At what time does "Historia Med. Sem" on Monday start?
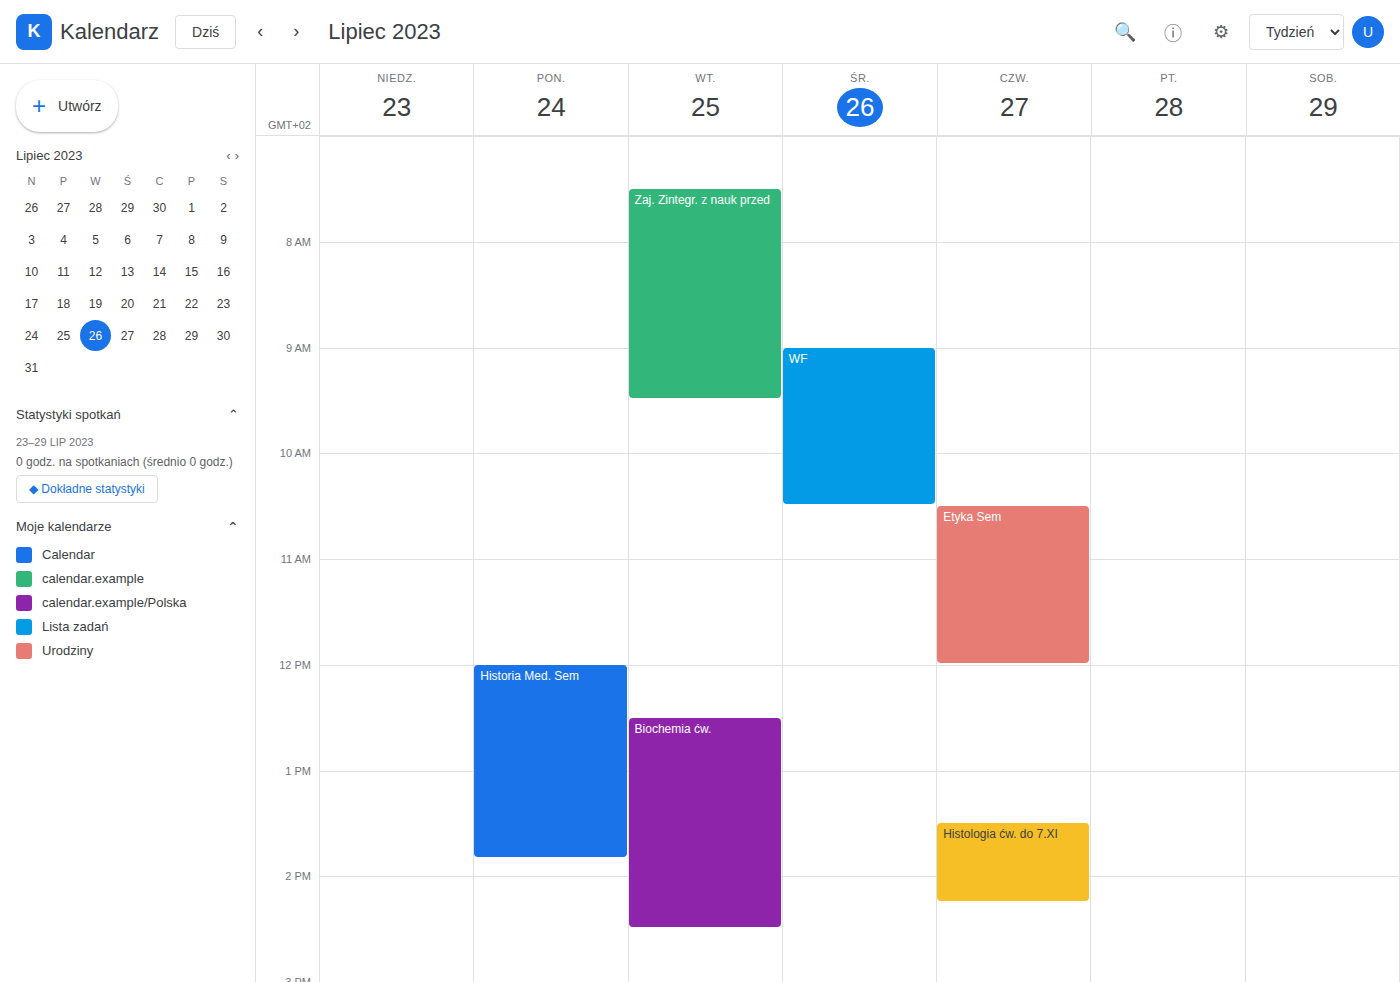
12:00 PM